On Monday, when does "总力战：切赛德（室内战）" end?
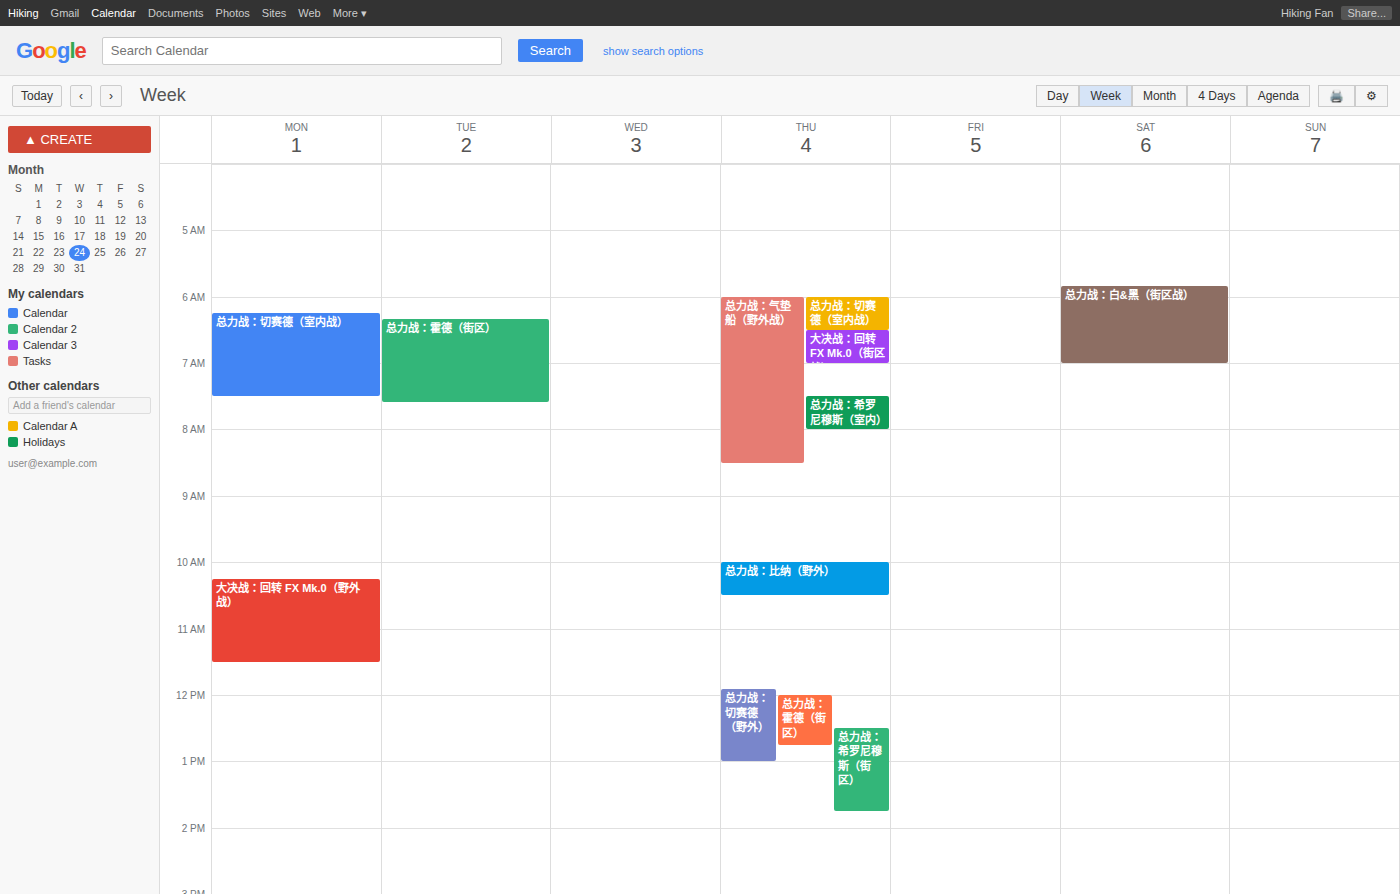
7:30 AM